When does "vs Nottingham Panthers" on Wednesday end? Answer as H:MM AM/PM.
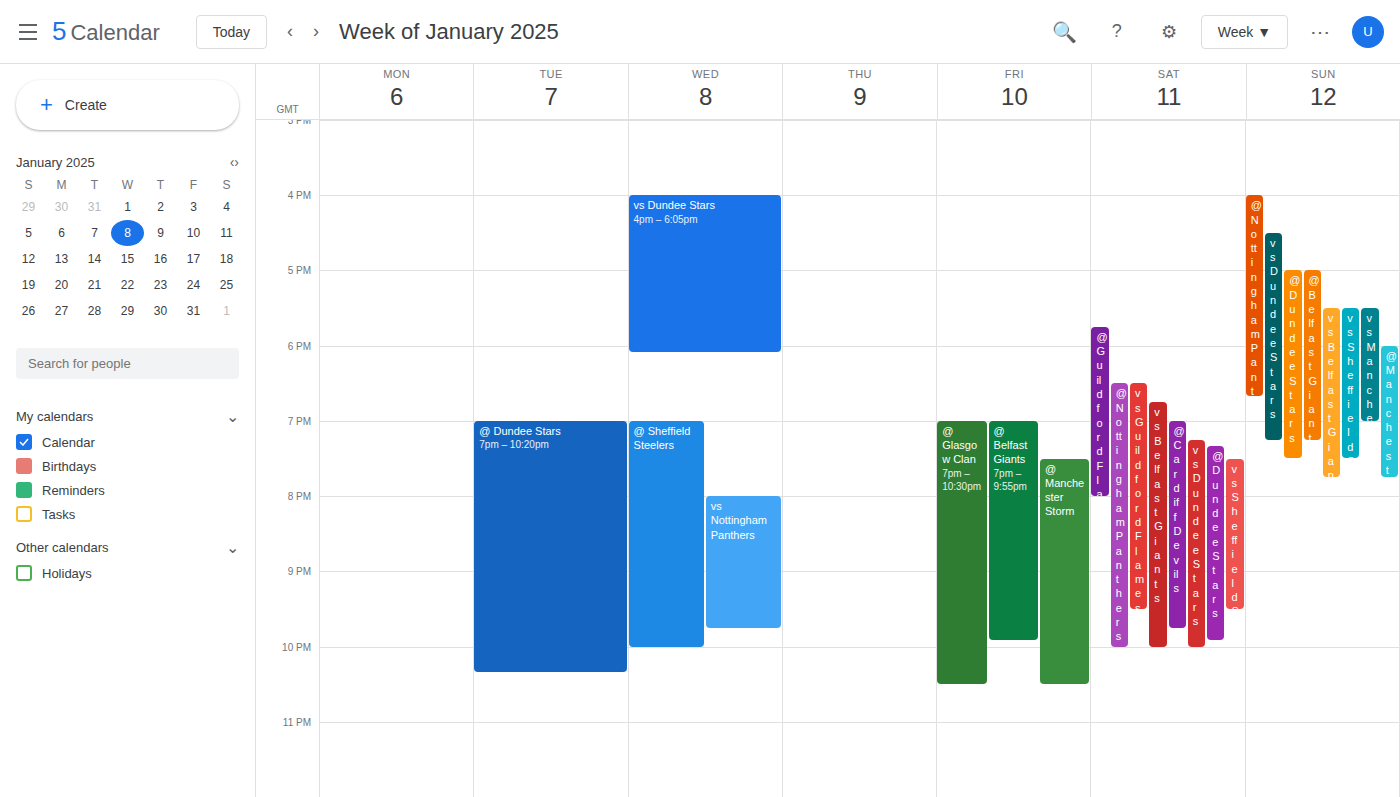
9:45 PM